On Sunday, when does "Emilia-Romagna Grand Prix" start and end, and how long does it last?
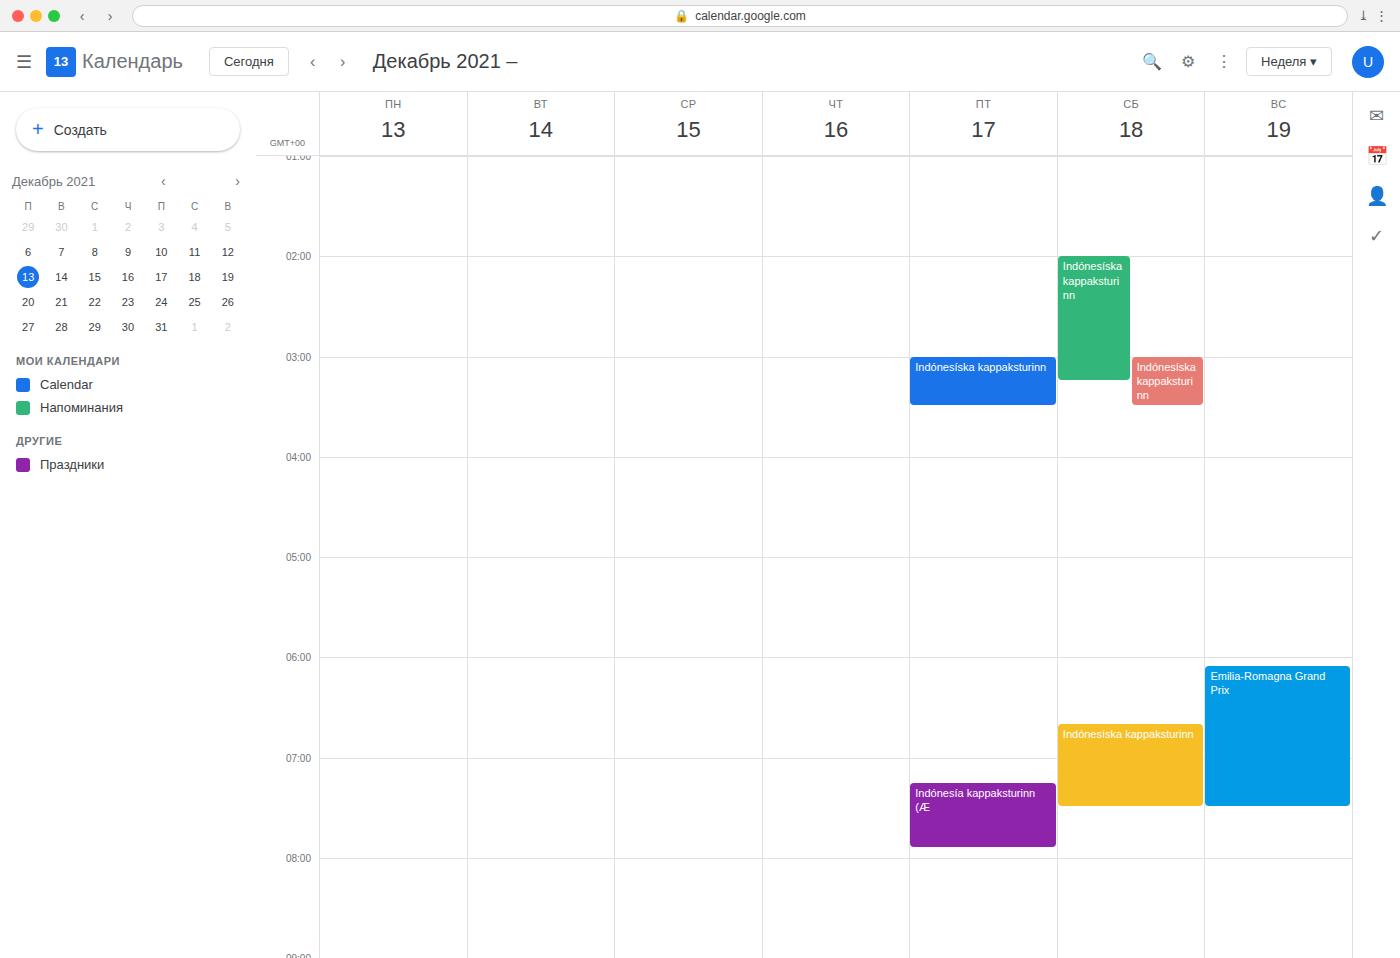
6:05 AM to 7:30 AM, 1 hour 25 minutes